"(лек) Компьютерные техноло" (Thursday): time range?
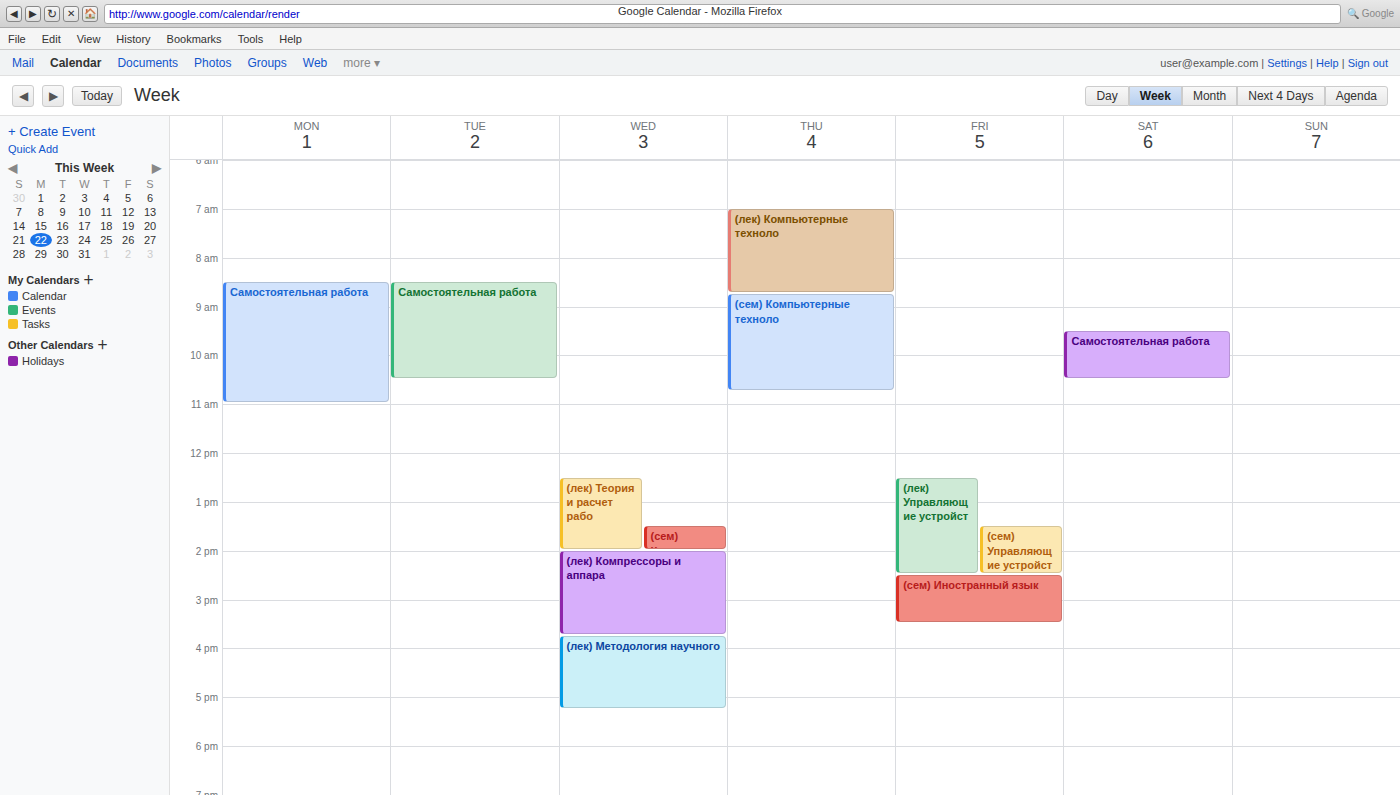
7:00 AM to 8:45 AM